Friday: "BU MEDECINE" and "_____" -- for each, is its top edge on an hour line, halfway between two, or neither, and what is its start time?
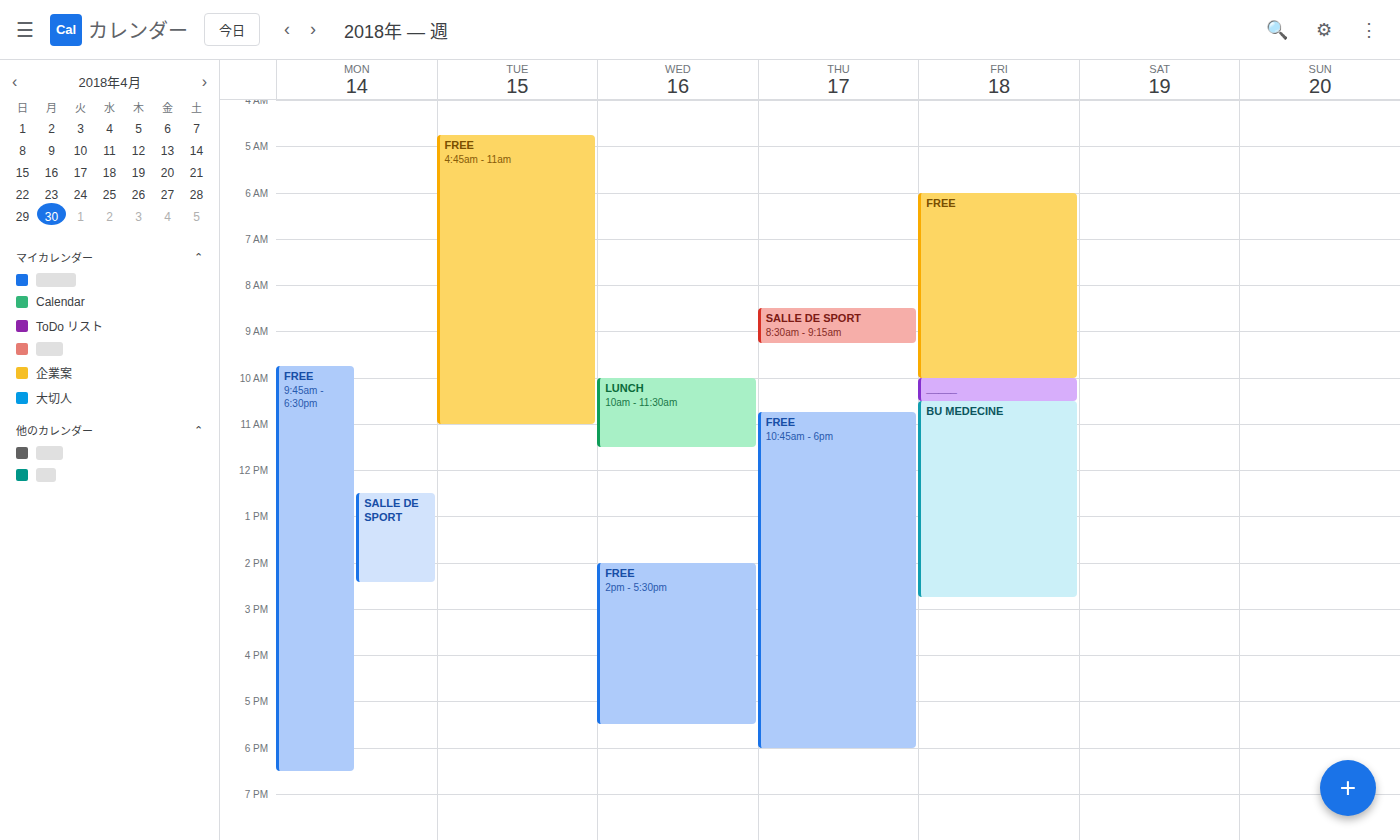
"BU MEDECINE": 10:30 AM, halfway between the 10 AM and 11 AM lines. "_____": 10:00 AM, exactly on the 10 AM line.